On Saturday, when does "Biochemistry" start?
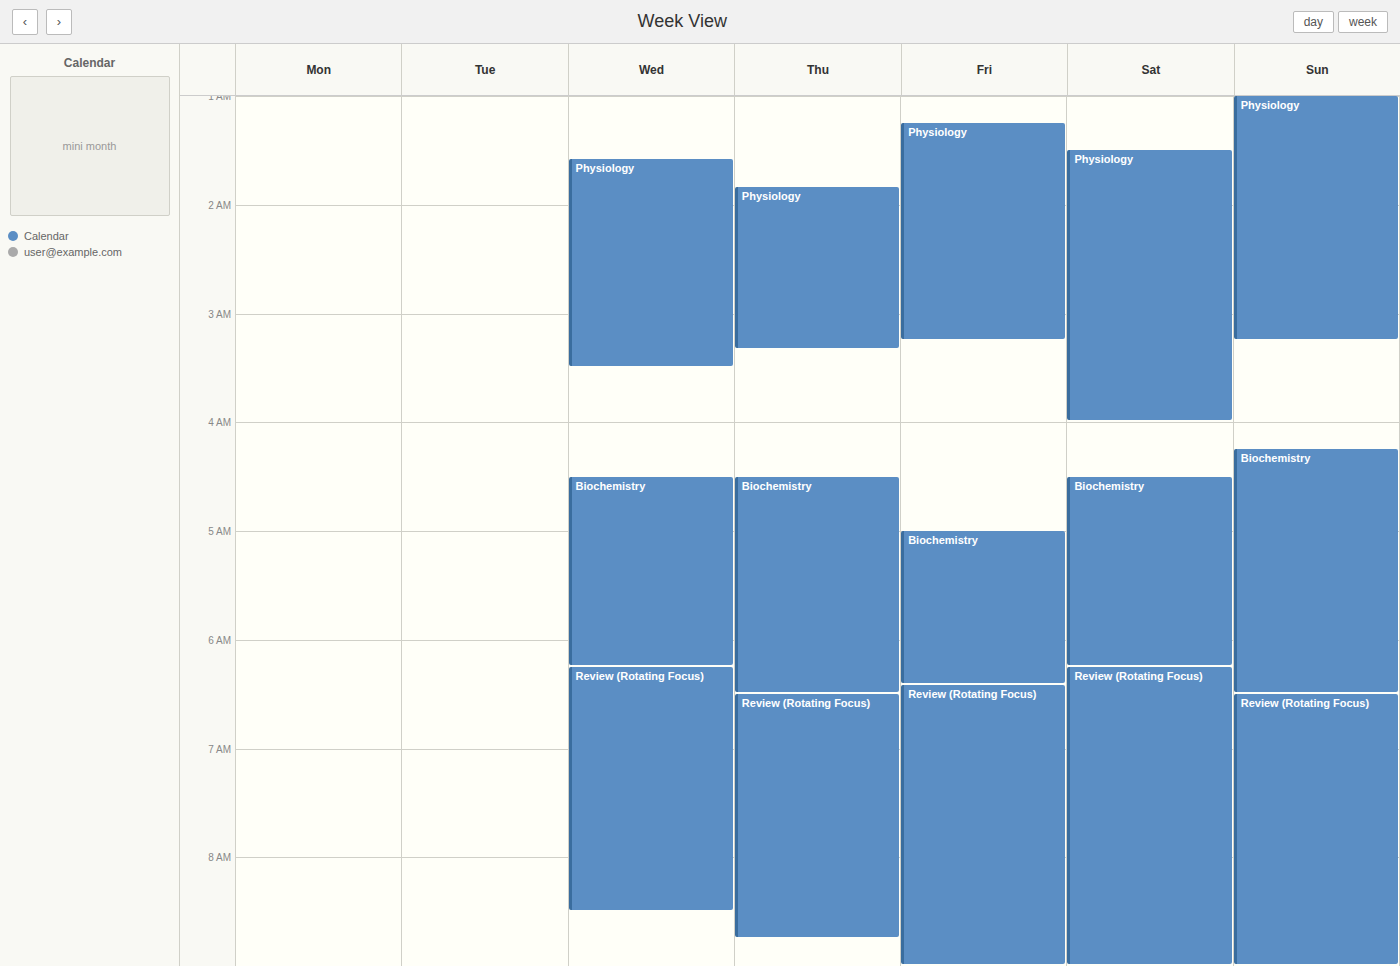
4:30 AM